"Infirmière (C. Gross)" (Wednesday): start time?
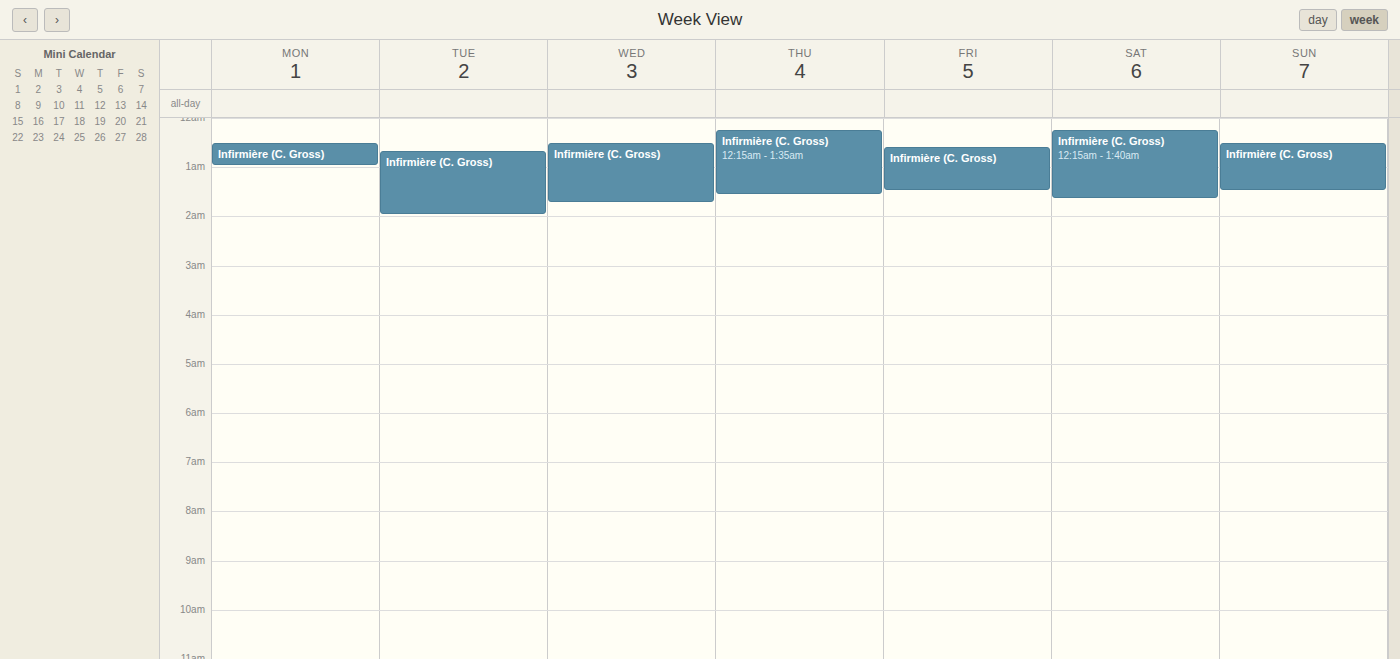
00:30